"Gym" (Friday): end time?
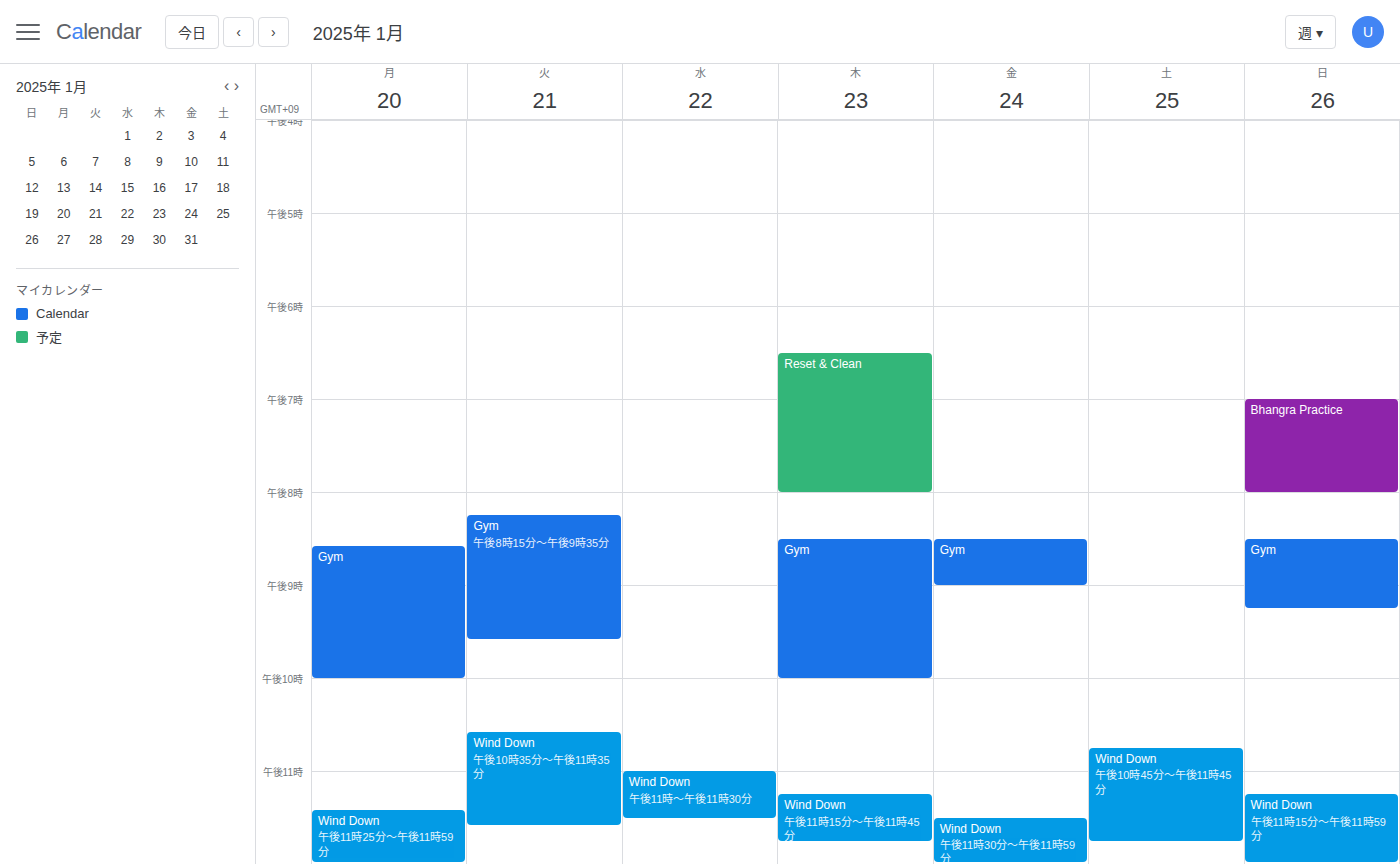
9:00 PM